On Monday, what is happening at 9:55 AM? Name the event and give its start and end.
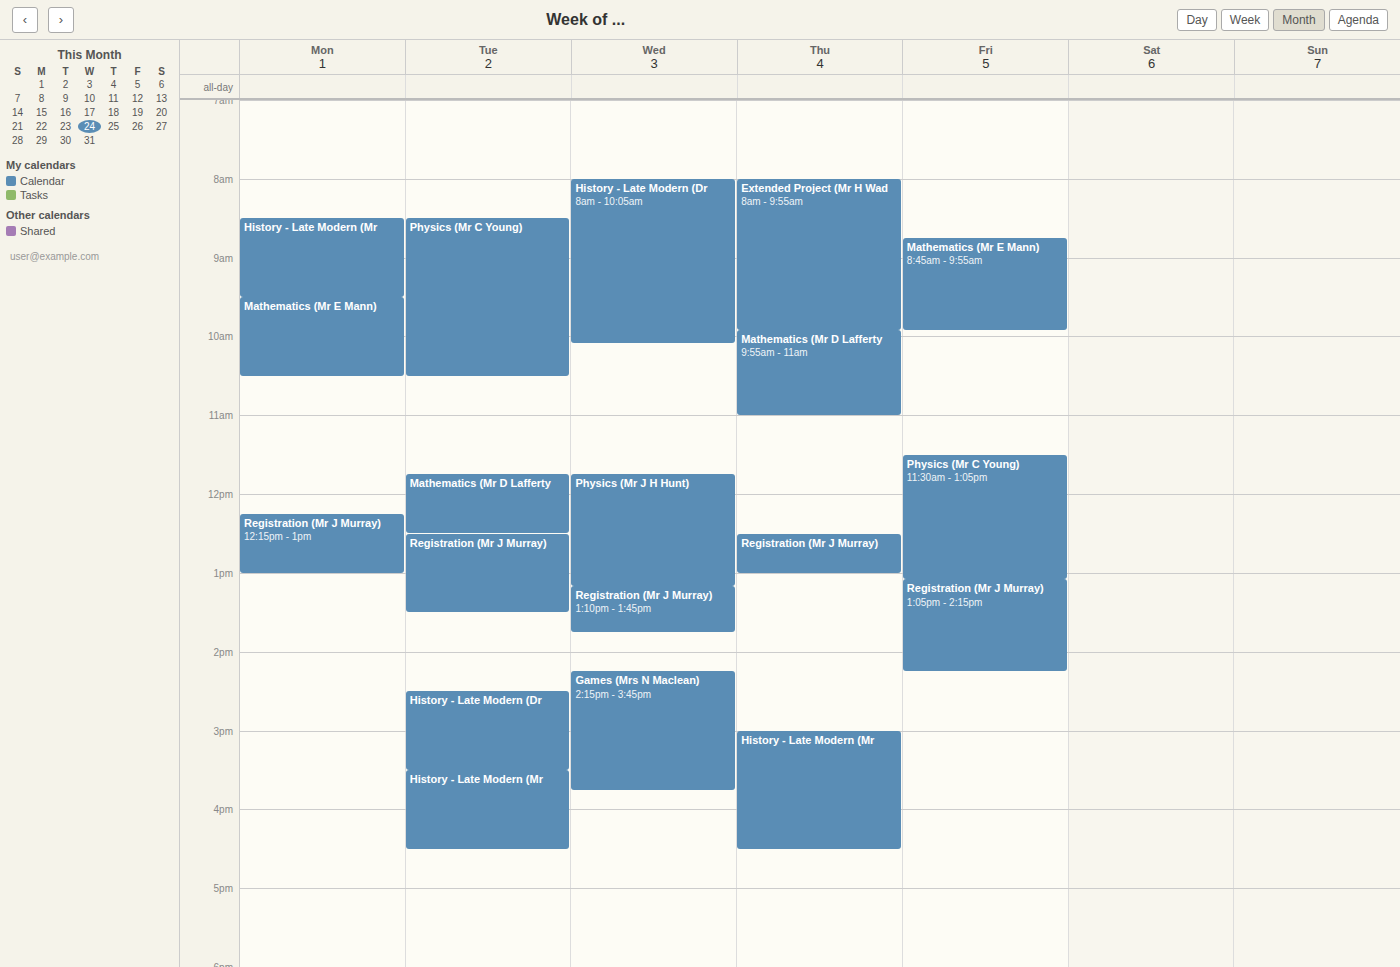
"Mathematics (Mr E Mann)", 9:30 AM to 10:30 AM